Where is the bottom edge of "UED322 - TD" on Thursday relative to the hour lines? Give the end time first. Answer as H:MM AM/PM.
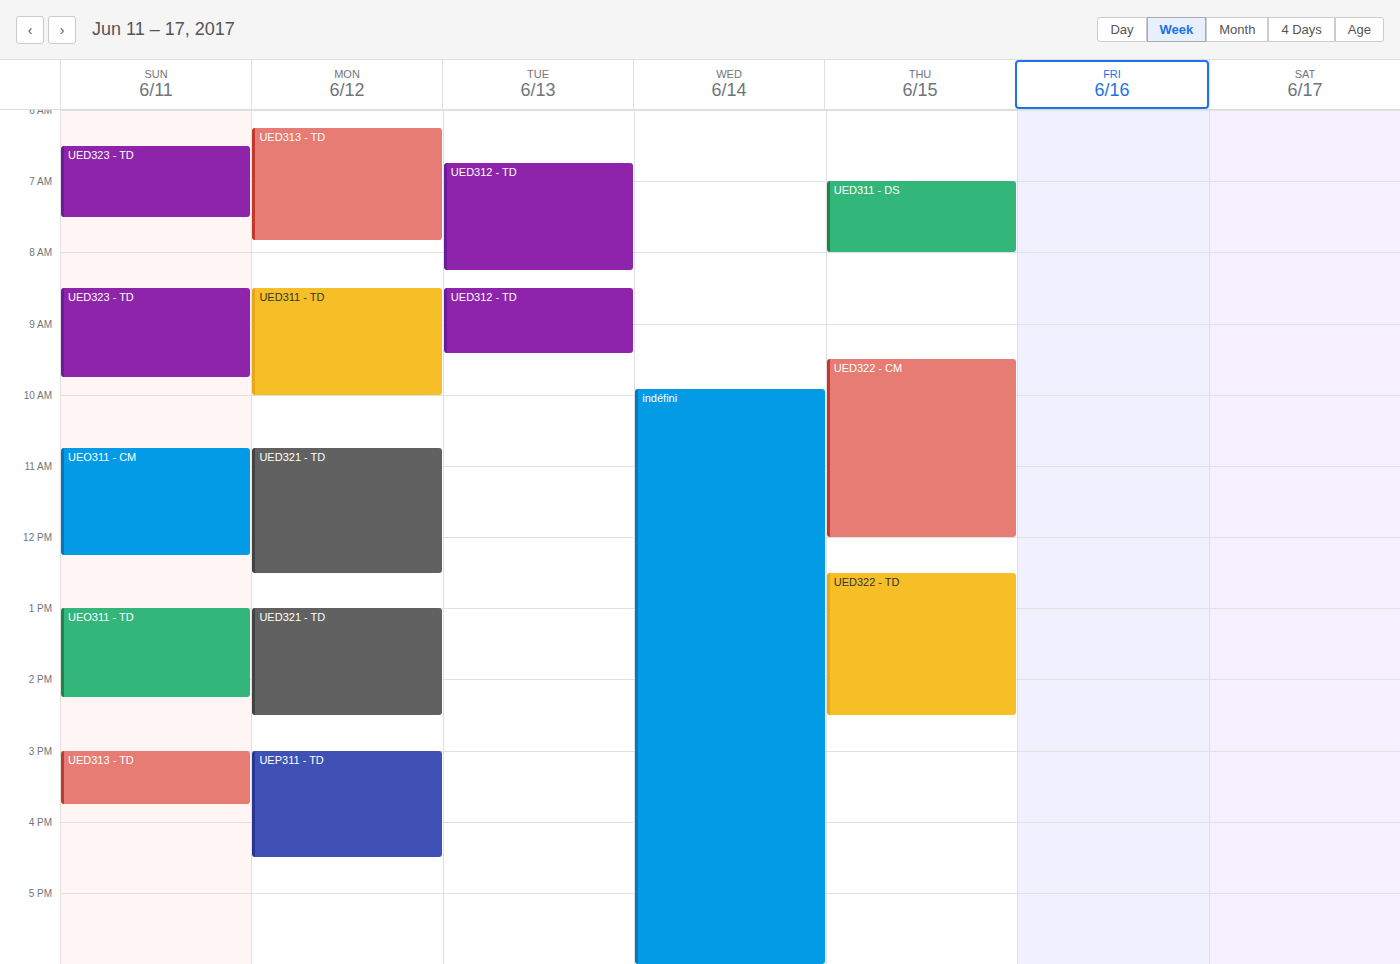
2:30 PM -- halfway between the 2 PM and 3 PM lines.